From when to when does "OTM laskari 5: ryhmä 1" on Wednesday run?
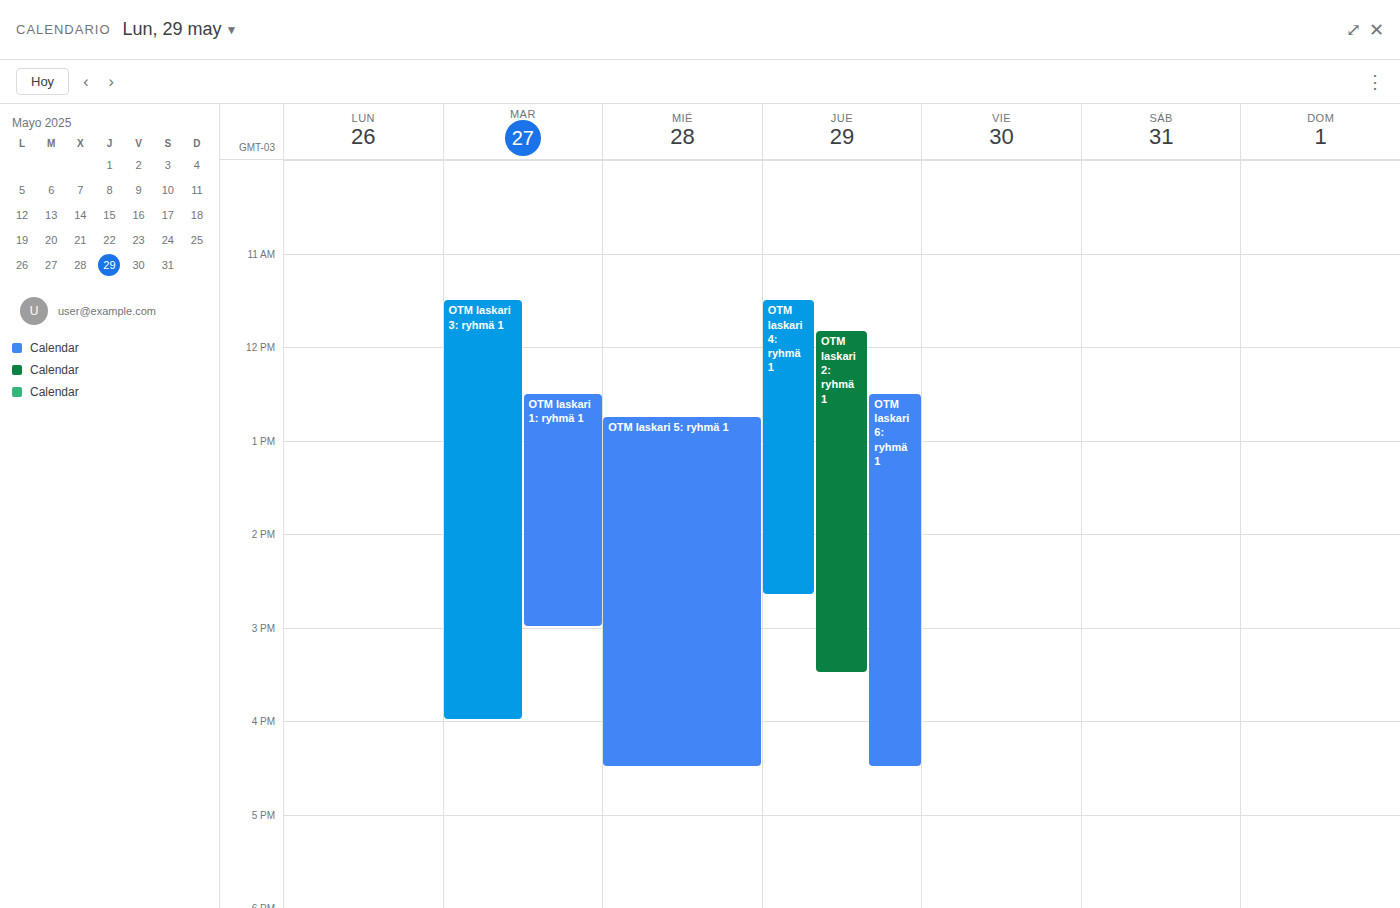
12:45 PM to 4:30 PM